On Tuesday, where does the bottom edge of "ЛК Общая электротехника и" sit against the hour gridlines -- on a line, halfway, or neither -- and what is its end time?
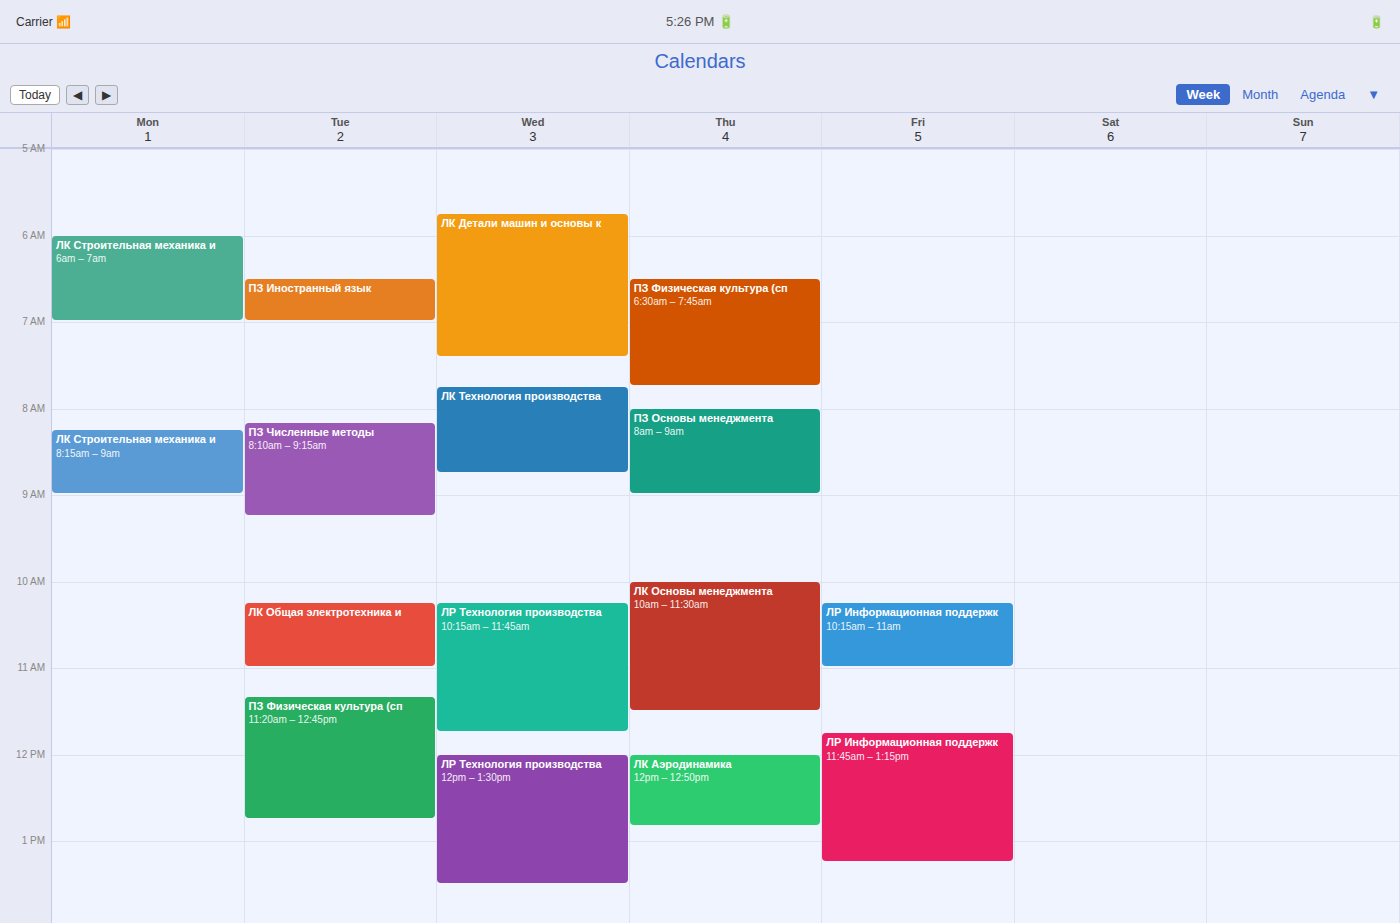
11:00 AM -- exactly on the 11 AM line.